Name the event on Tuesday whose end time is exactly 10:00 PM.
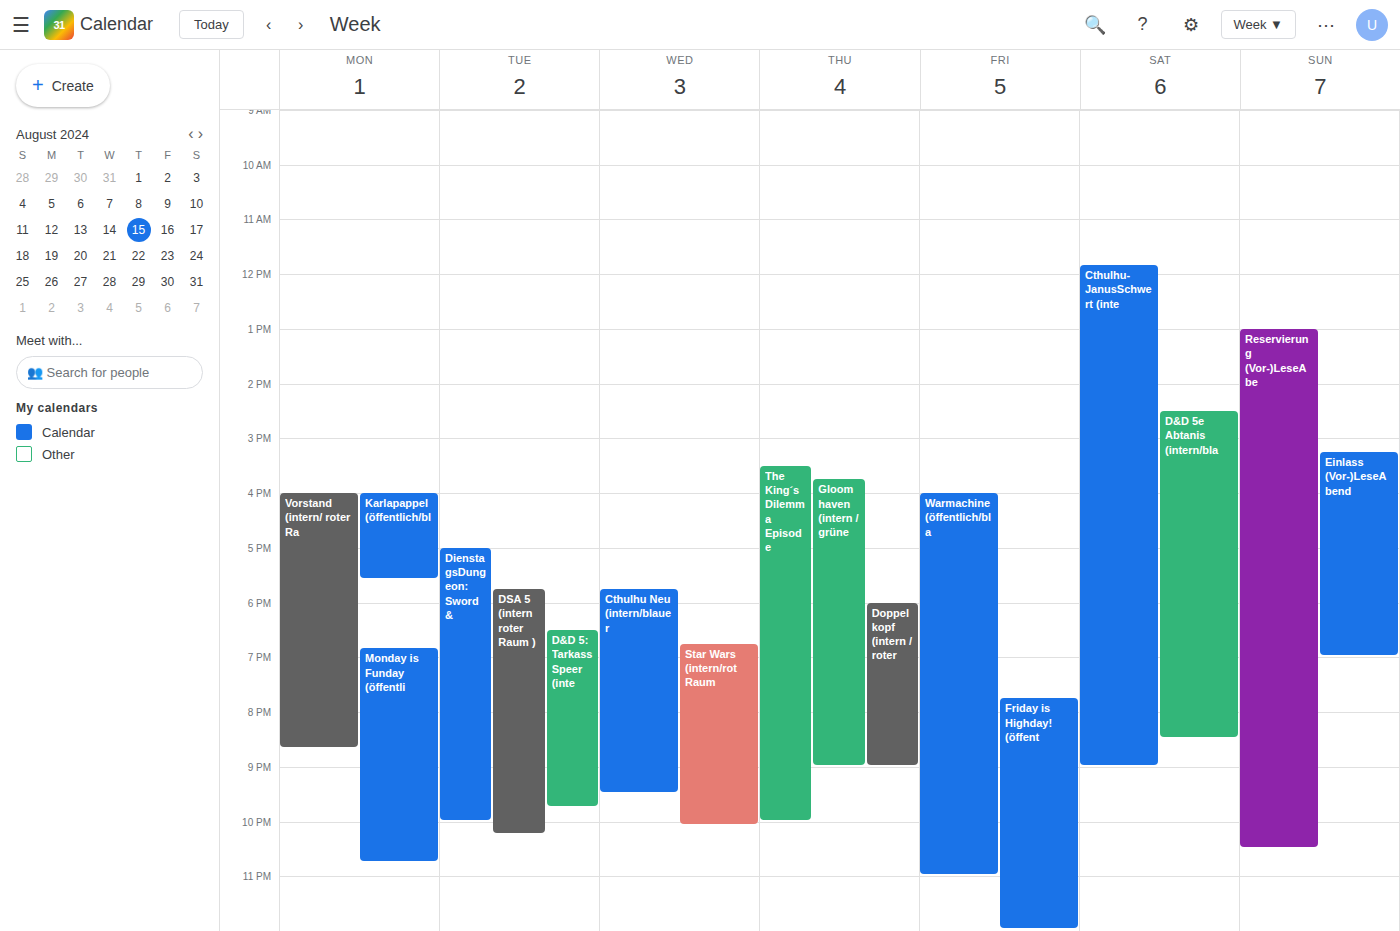
"DienstagsDungeon: Sword &"